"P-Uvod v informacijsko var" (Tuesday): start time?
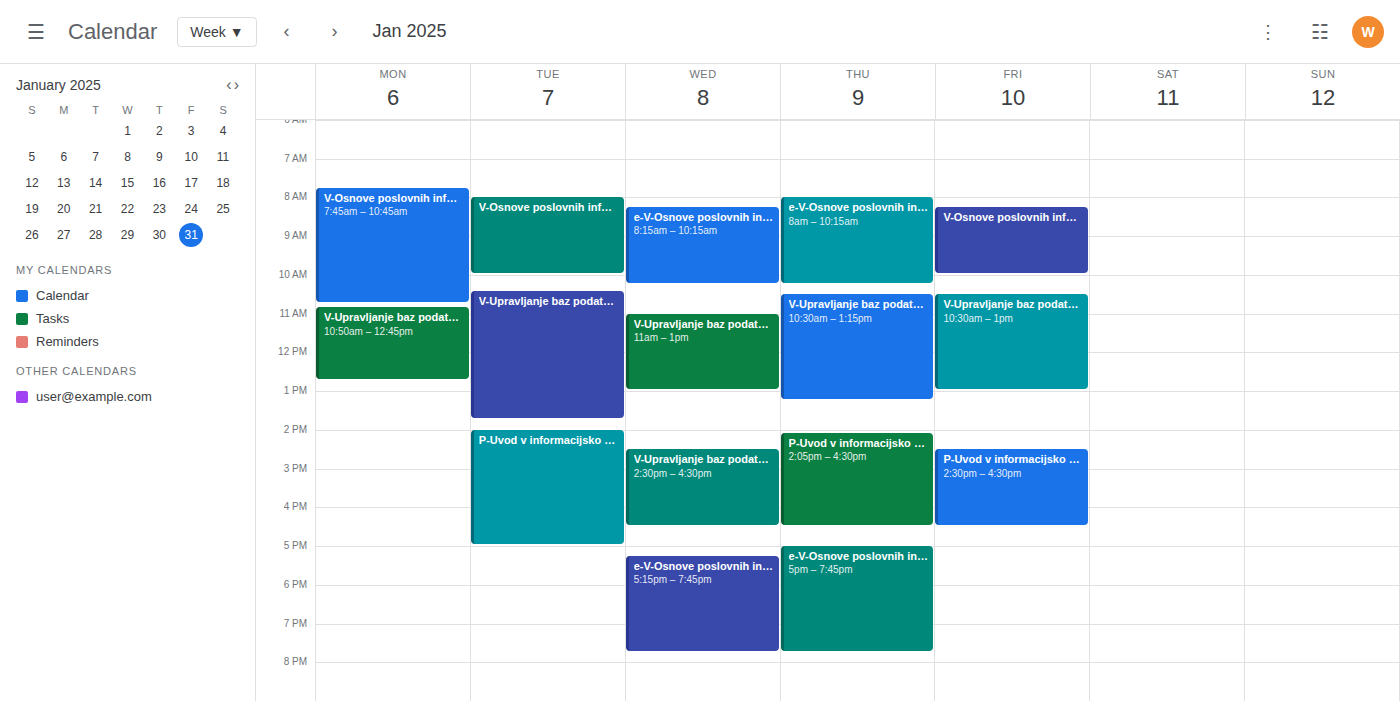
2:00 PM